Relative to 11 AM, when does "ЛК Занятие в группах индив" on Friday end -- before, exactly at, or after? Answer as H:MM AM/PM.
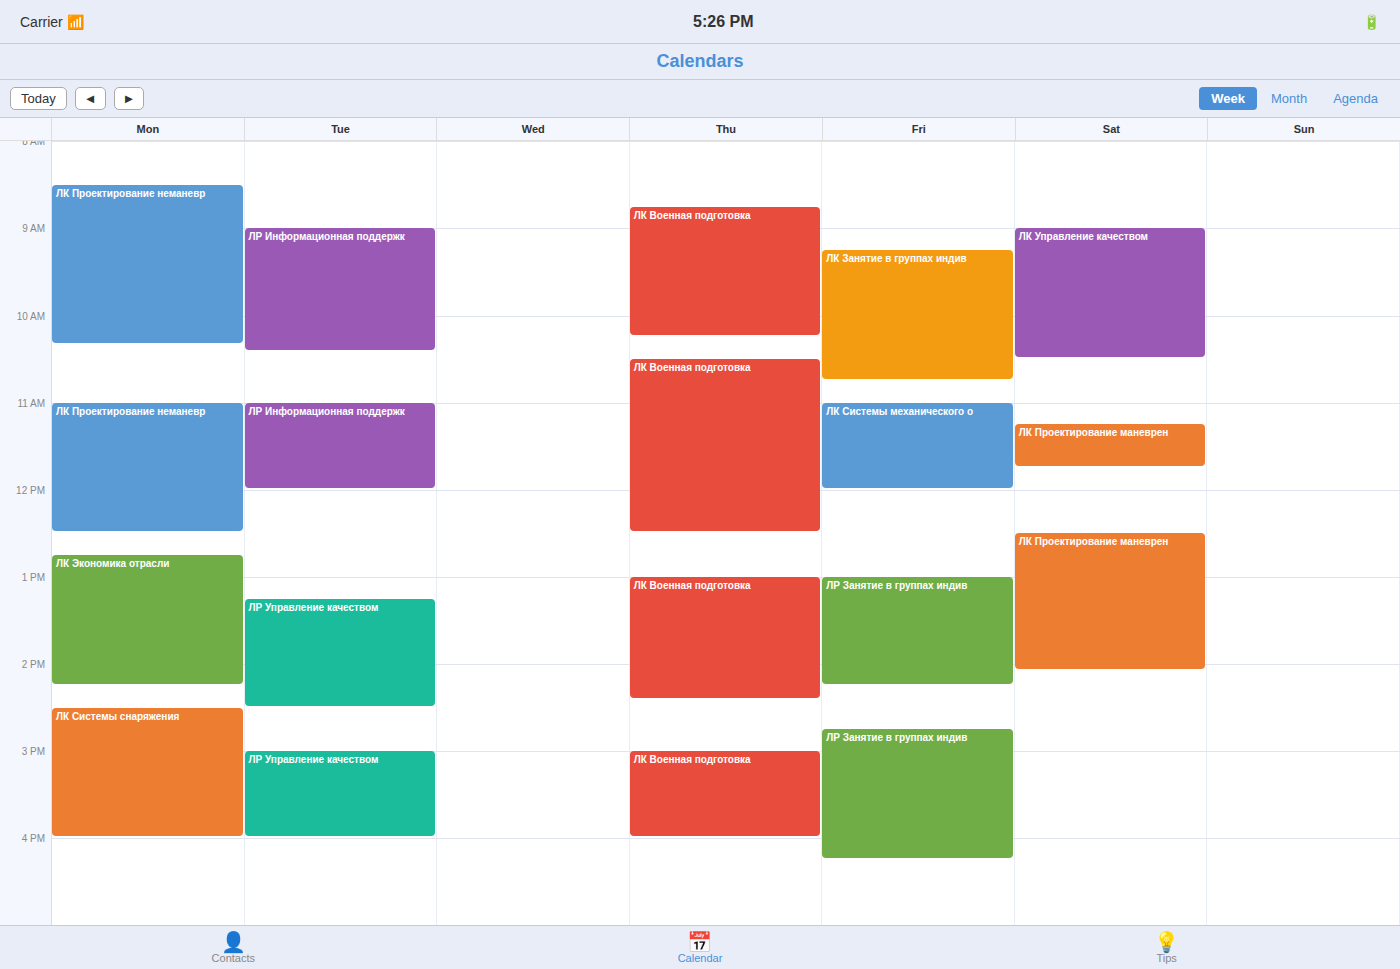
10:45 AM -- before 11 AM, 15 minutes above the 11 AM line.